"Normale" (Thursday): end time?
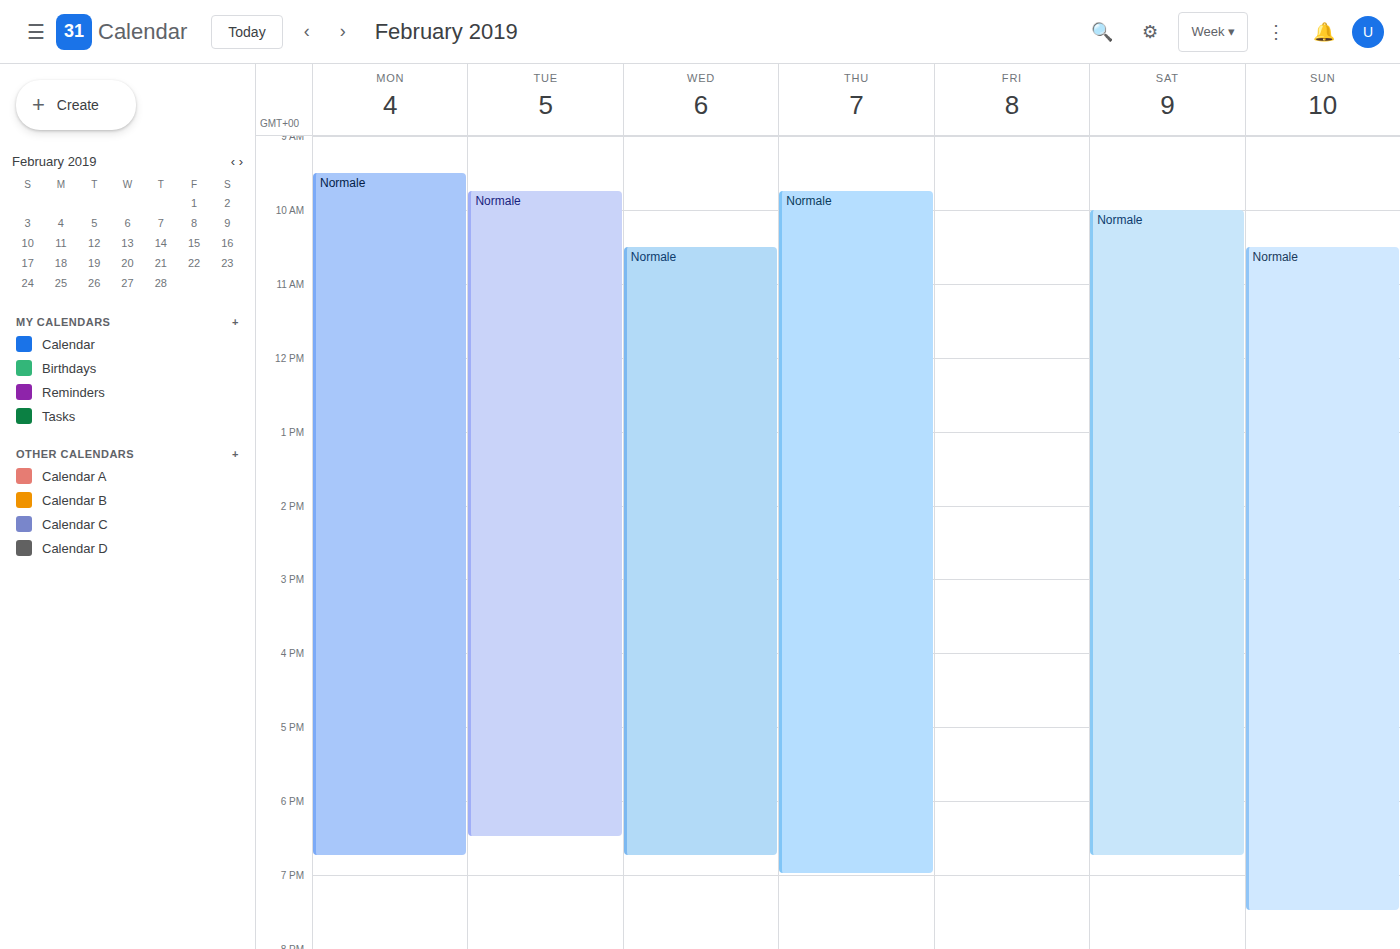
7:00 PM